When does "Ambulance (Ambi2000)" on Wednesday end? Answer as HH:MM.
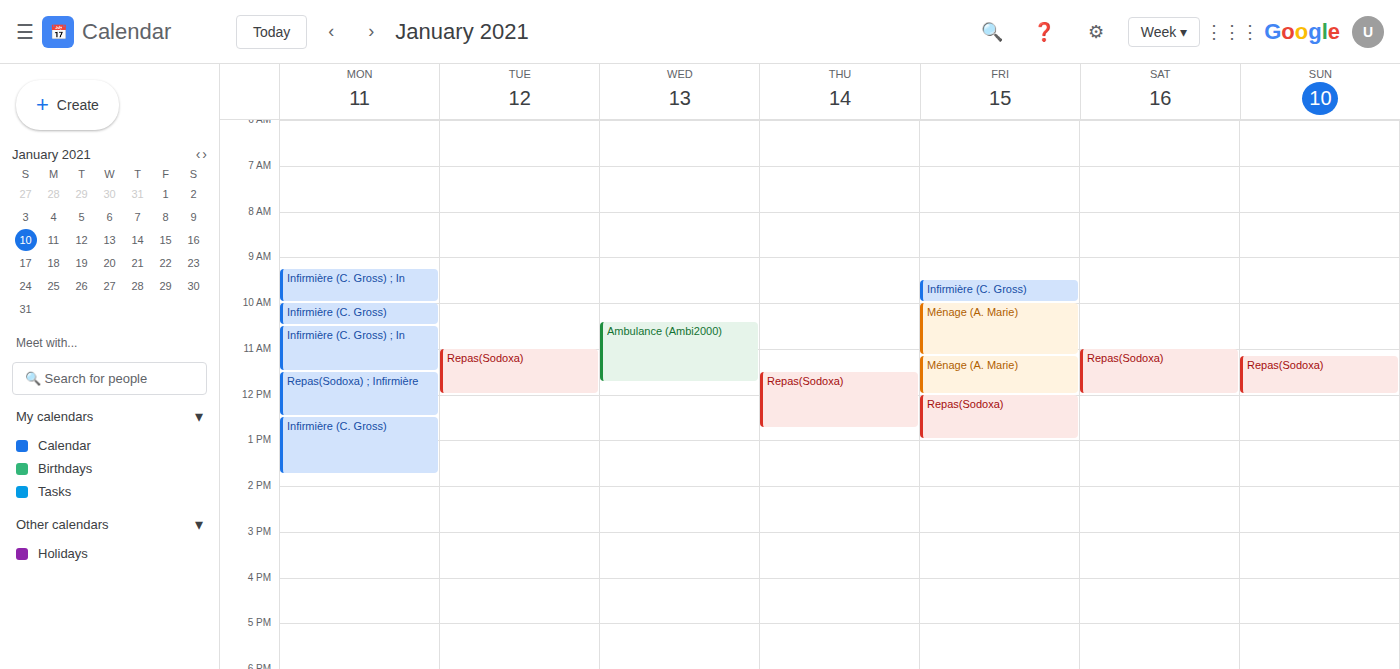
11:45